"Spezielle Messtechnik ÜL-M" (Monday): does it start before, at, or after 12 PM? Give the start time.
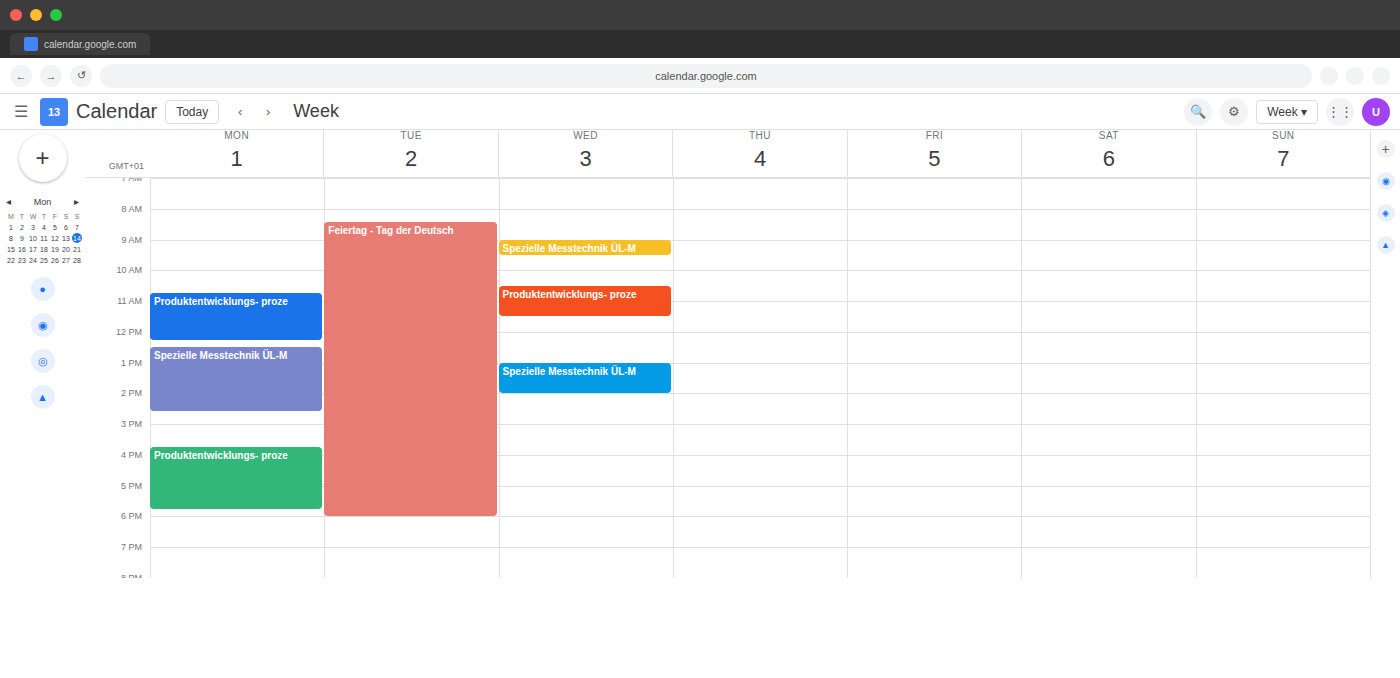
12:30 PM -- after 12 PM, 30 minutes below the 12 PM line.